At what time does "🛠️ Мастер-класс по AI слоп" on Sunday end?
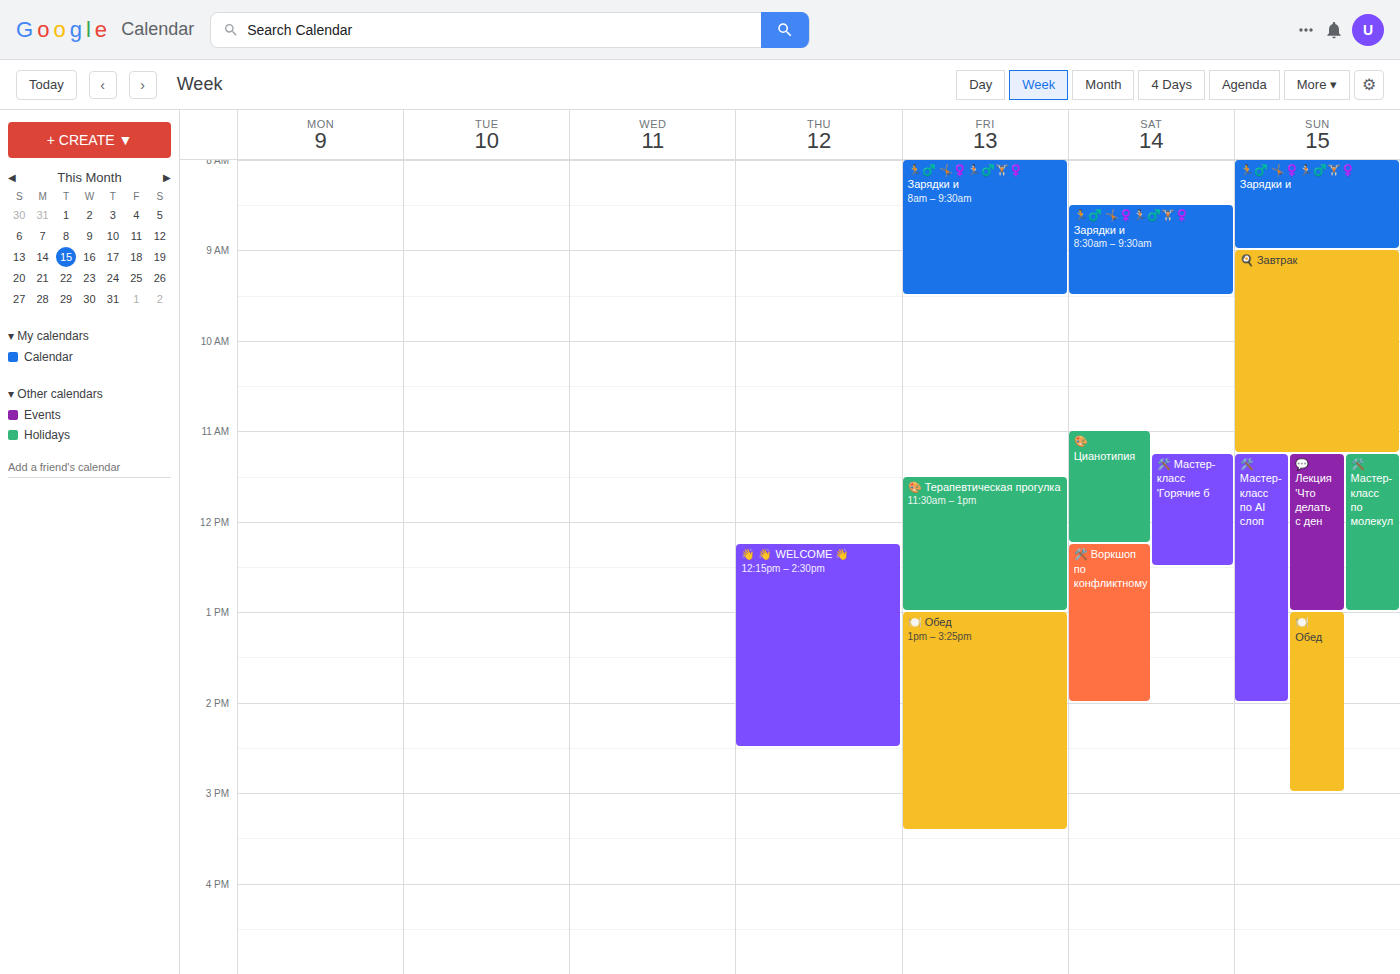
2:00 PM